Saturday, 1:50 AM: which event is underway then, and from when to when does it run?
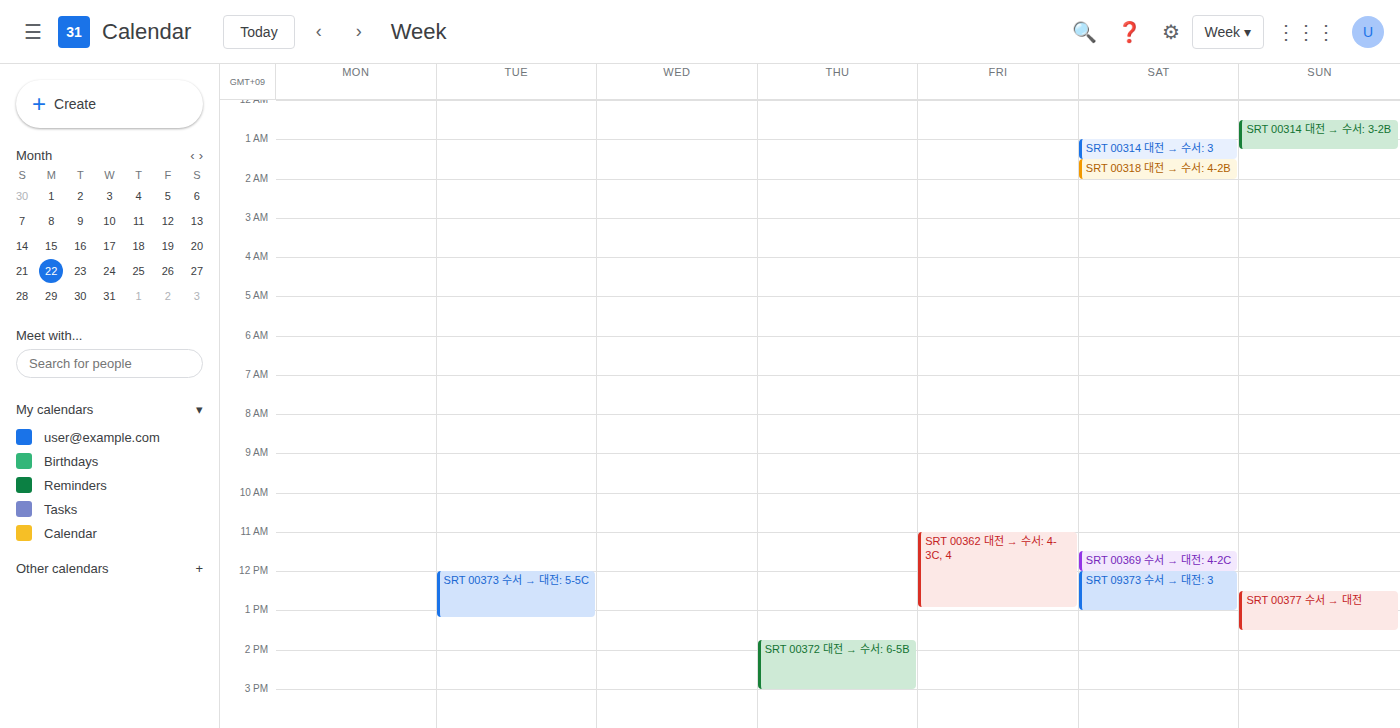
"SRT 00318 대전 → 수서: 4-2B", 1:30 AM to 2:00 AM